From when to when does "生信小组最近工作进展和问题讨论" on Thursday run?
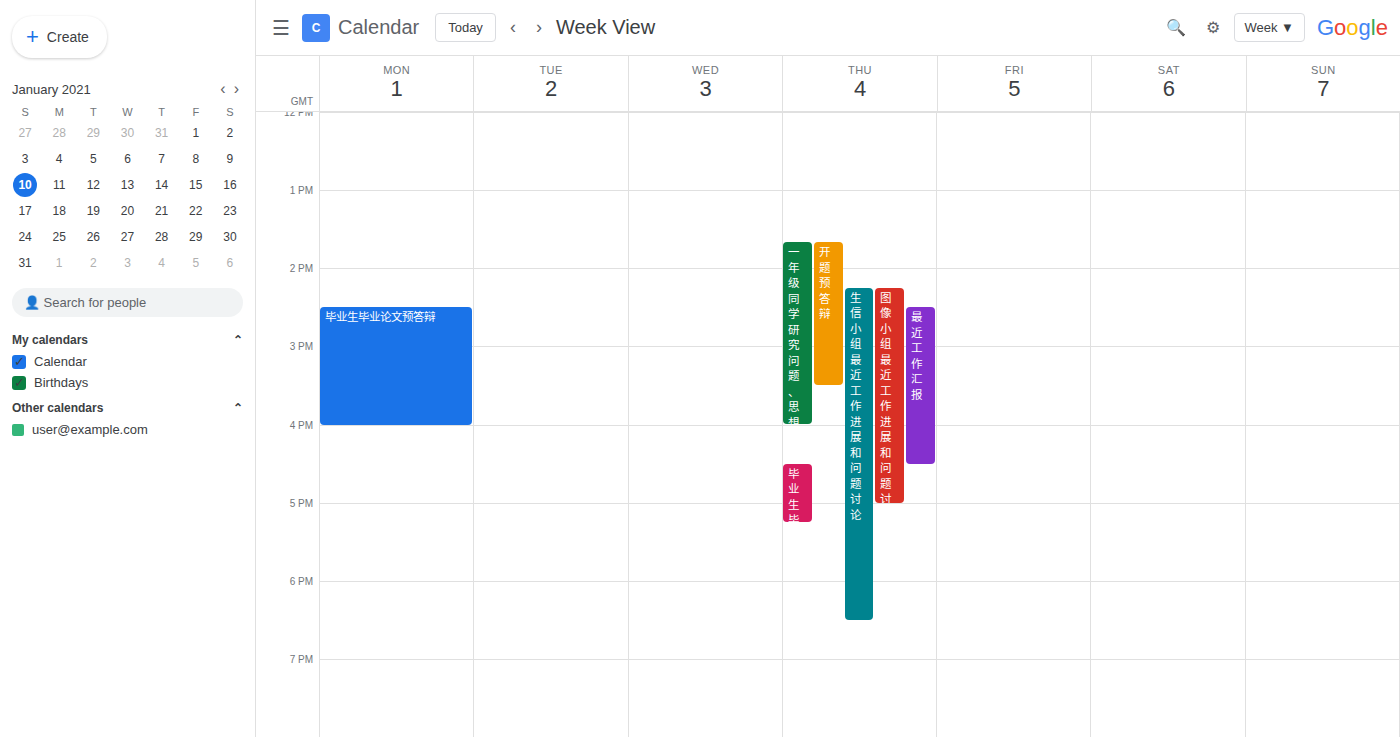
2:15 PM to 6:30 PM